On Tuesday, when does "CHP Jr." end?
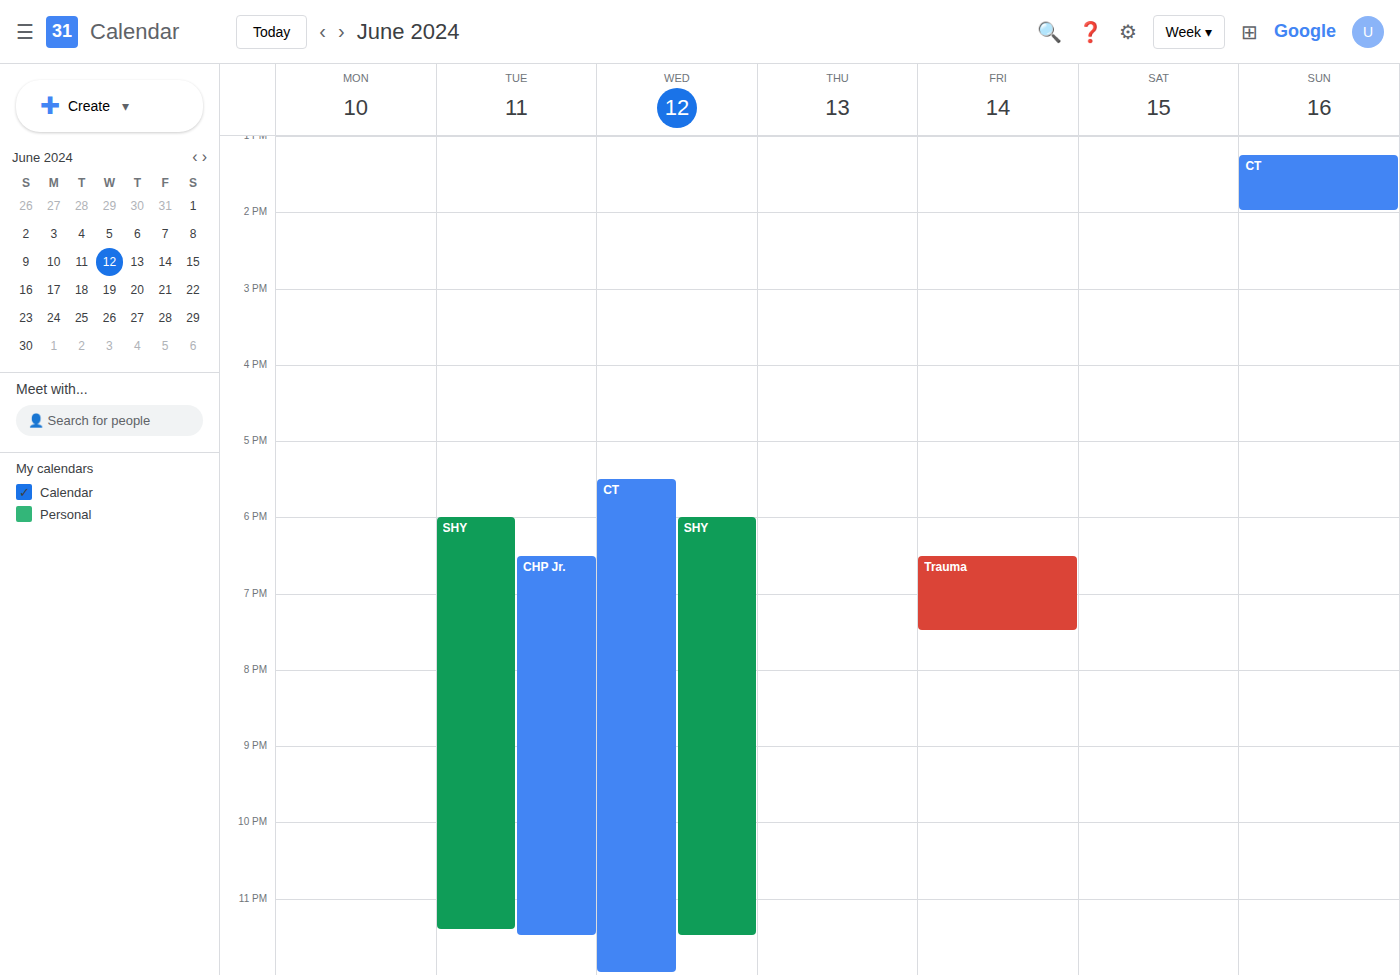
23:30